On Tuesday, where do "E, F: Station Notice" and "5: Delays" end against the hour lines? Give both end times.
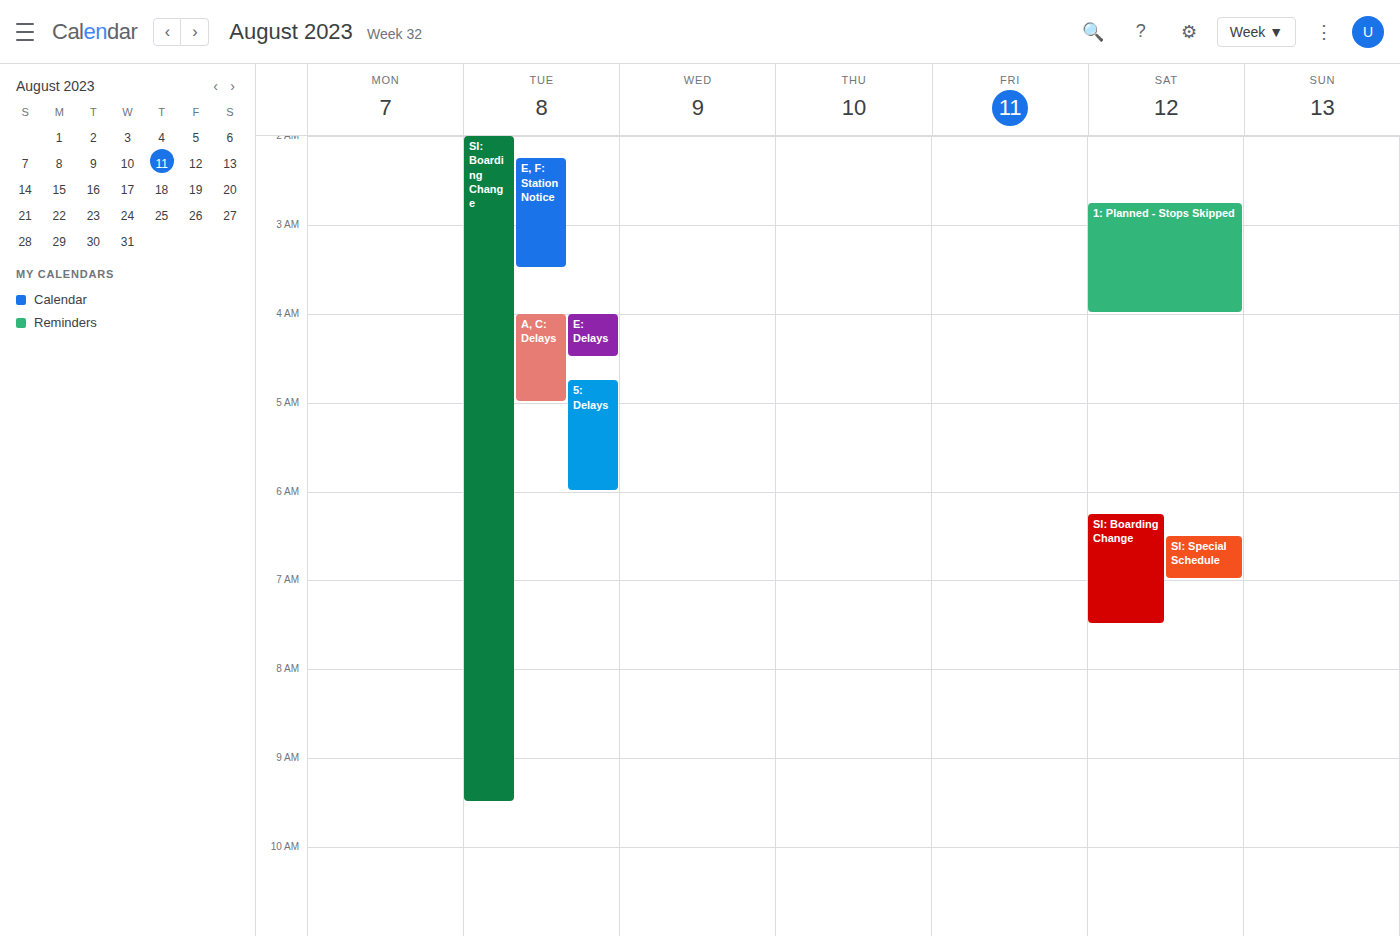
"E, F: Station Notice": 3:30 AM, halfway between the 3 AM and 4 AM lines. "5: Delays": 6:00 AM, exactly on the 6 AM line.